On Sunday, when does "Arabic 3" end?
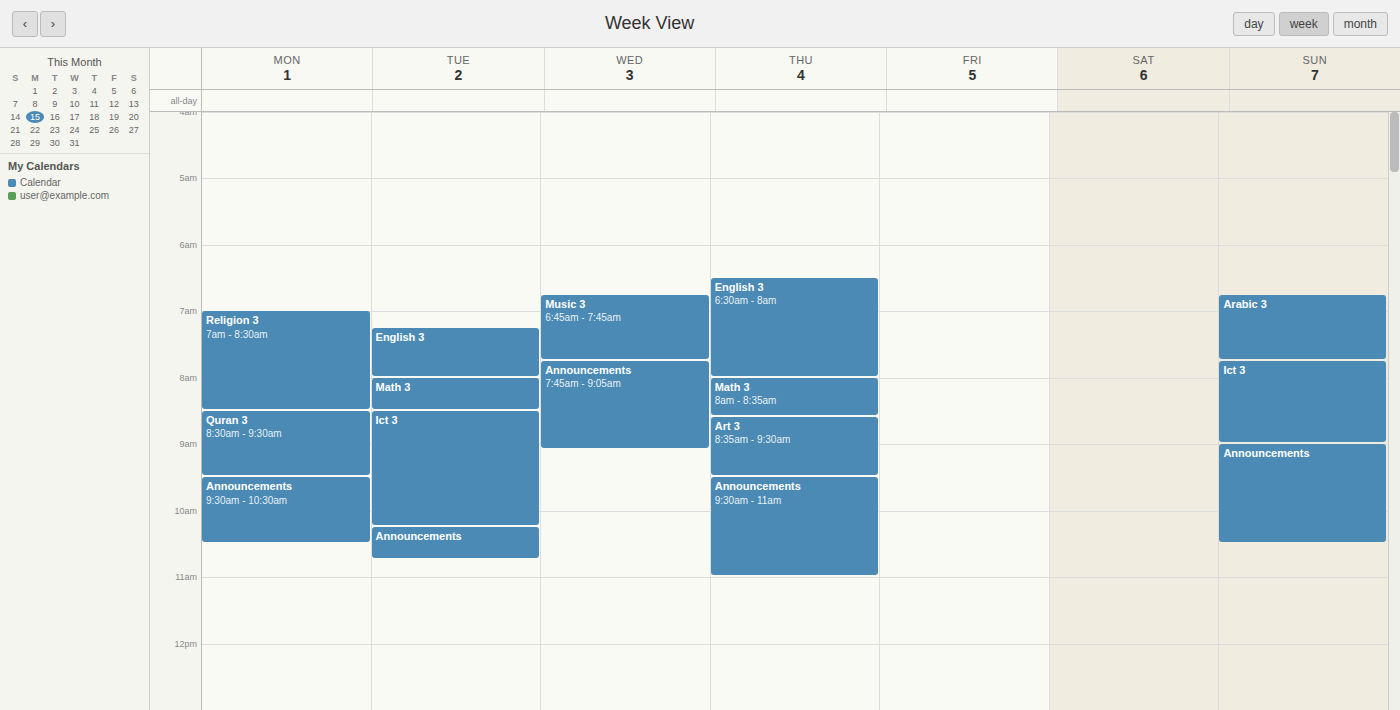
07:45